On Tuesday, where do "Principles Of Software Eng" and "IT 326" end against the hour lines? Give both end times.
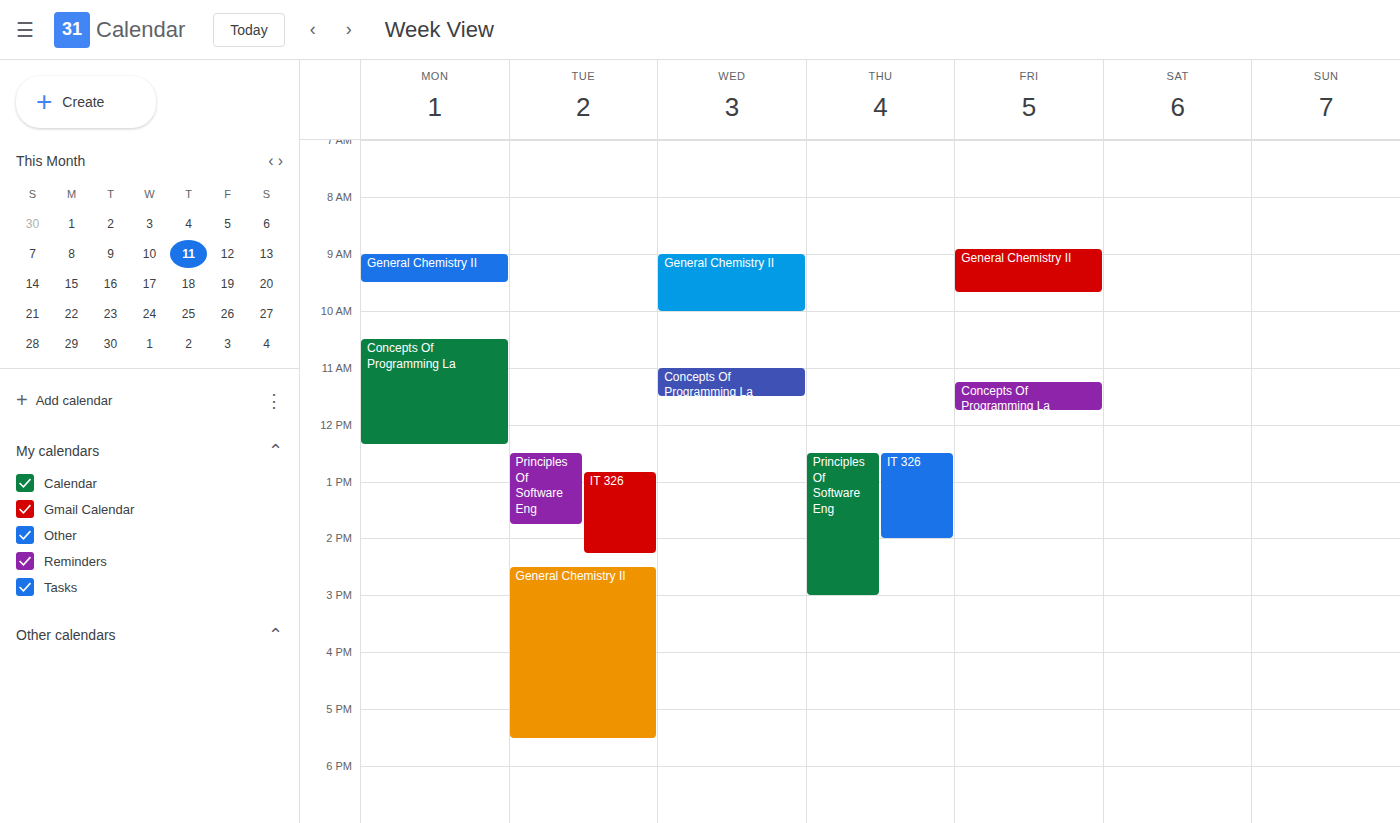
"Principles Of Software Eng": 1:45 PM, neither: three quarters of the way from the 1 PM line to the 2 PM line. "IT 326": 2:15 PM, neither: a quarter of the way from the 2 PM line to the 3 PM line.